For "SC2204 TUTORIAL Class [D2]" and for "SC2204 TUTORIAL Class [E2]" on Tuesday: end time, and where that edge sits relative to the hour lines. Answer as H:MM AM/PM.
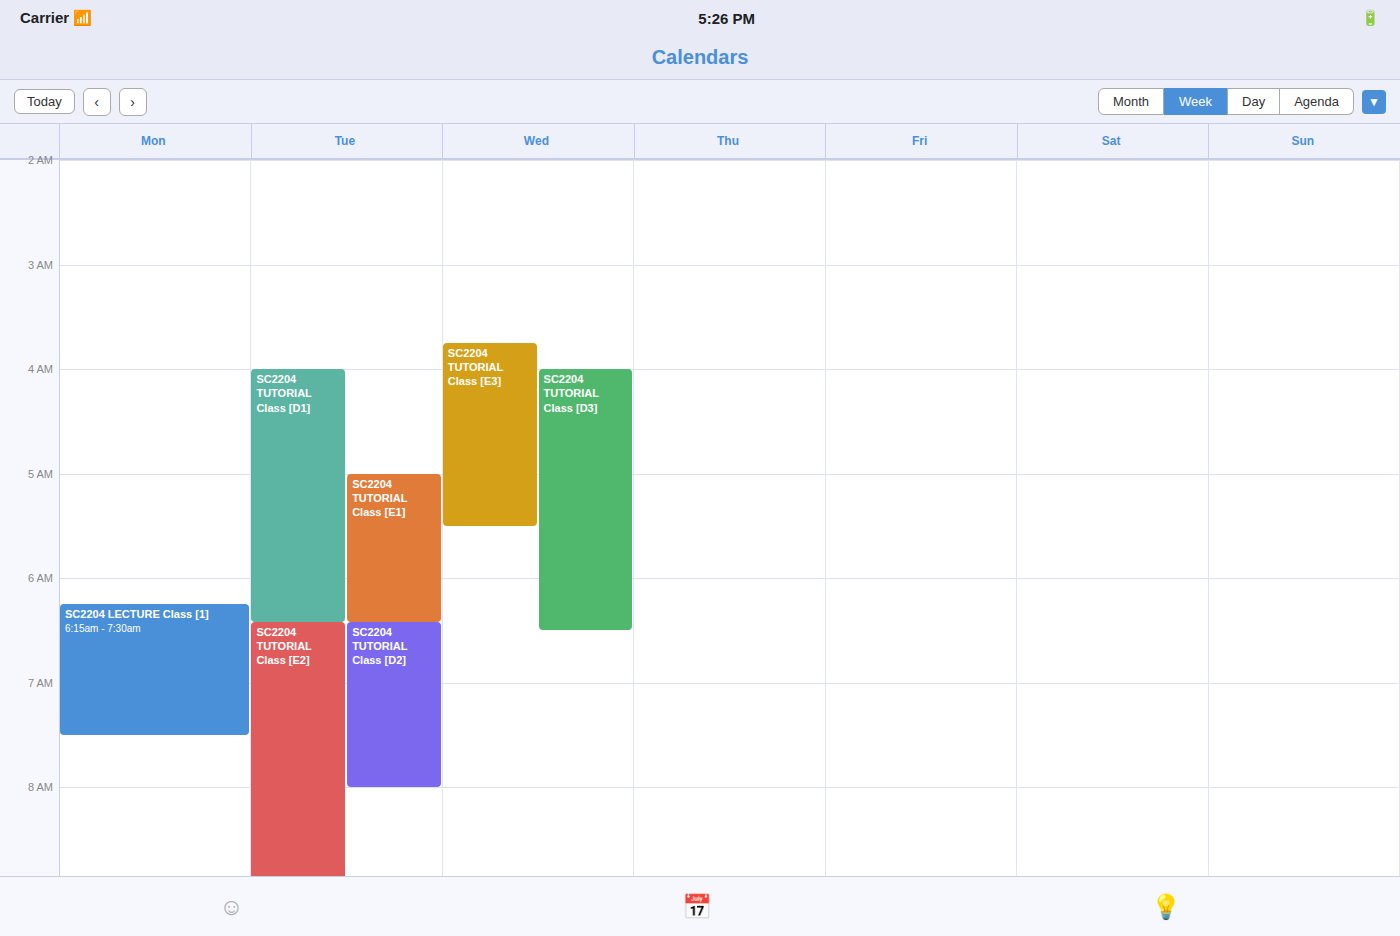
"SC2204 TUTORIAL Class [D2]": 8:00 AM, exactly on the 8 AM line. "SC2204 TUTORIAL Class [E2]": 9:00 AM, exactly on the 9 AM line.